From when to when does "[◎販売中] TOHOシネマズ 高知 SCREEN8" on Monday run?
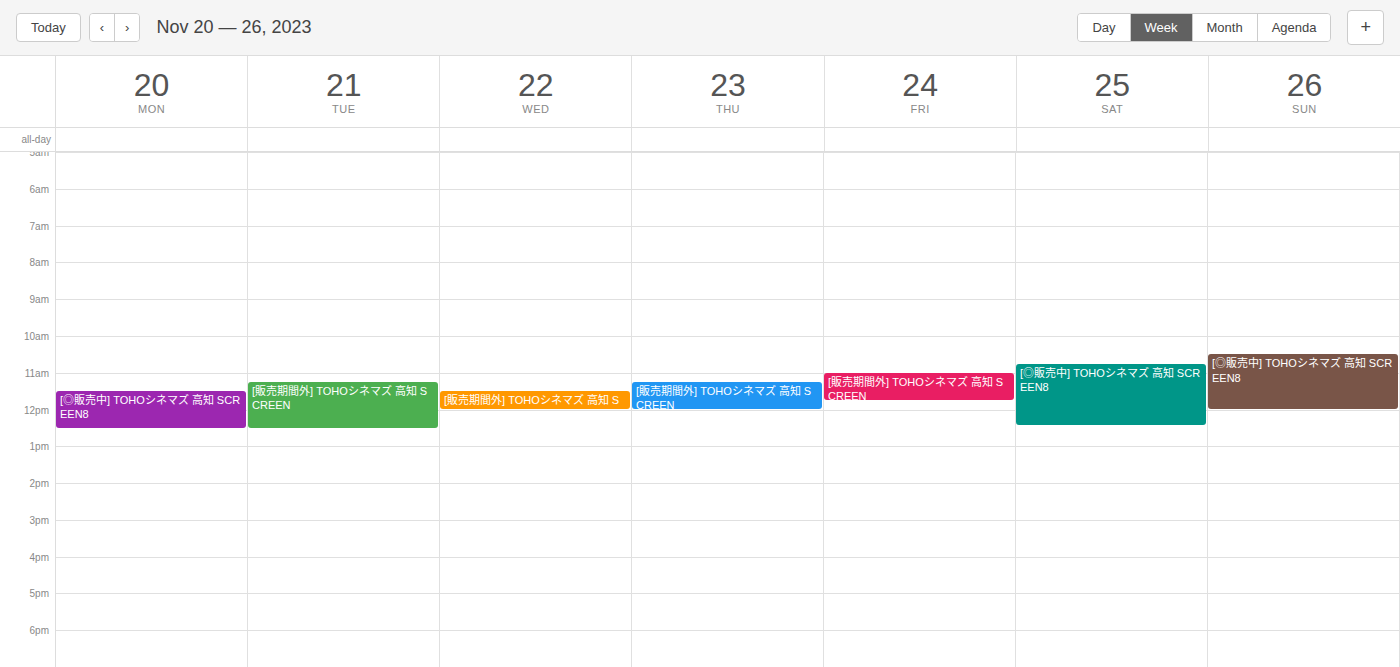
11:30 AM to 12:30 PM